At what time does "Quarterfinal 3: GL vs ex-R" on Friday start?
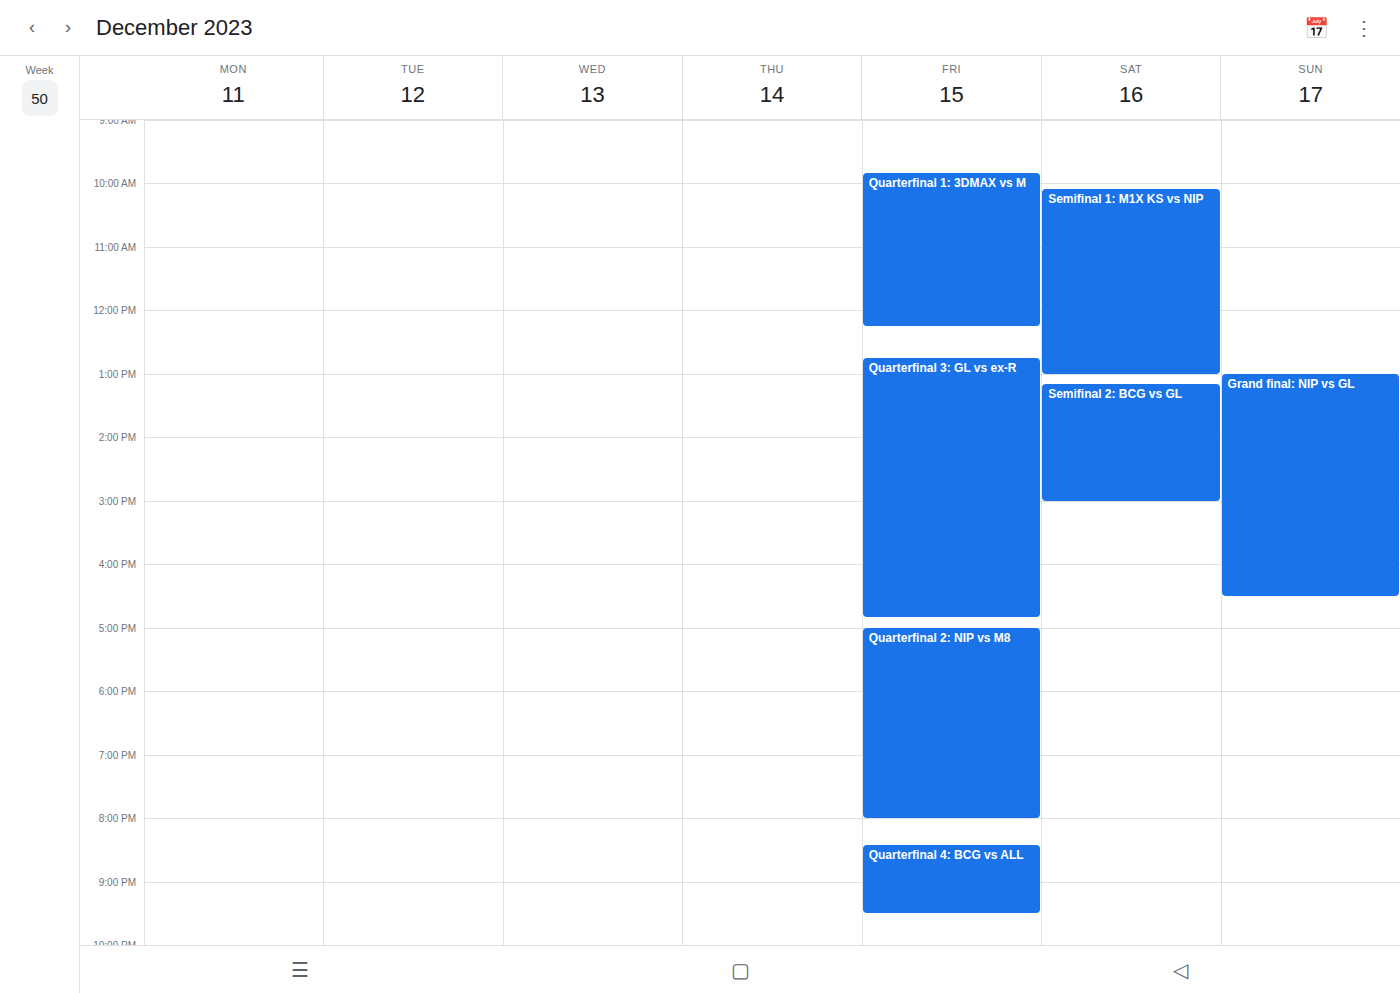
12:45 PM